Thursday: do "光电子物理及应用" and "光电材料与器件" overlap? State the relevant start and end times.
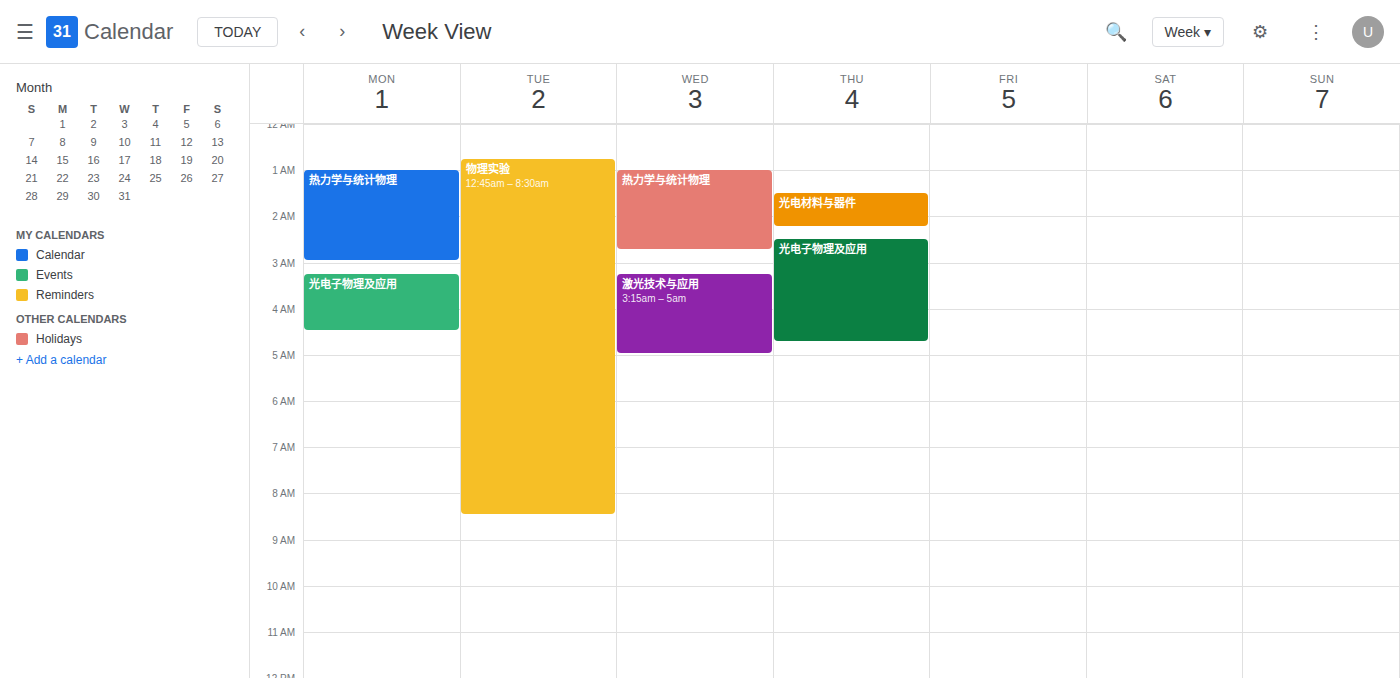
"光电材料与器件" ends at 02:15 and "光电子物理及应用" starts at 02:30 -- no overlap.